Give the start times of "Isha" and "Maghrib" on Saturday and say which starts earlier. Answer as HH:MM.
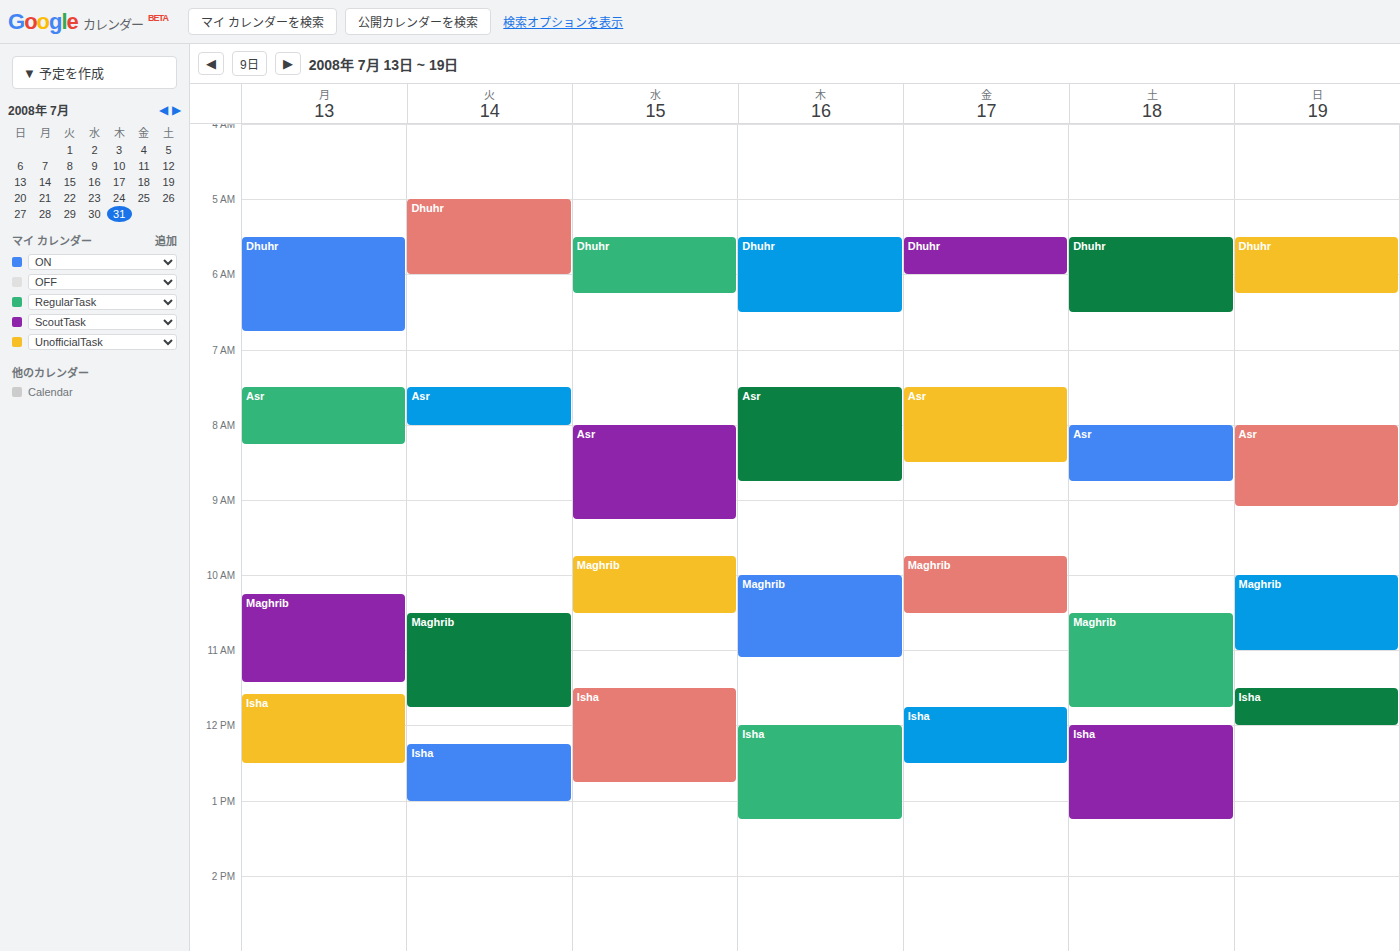
"Maghrib" 10:30; "Isha" 12:00.